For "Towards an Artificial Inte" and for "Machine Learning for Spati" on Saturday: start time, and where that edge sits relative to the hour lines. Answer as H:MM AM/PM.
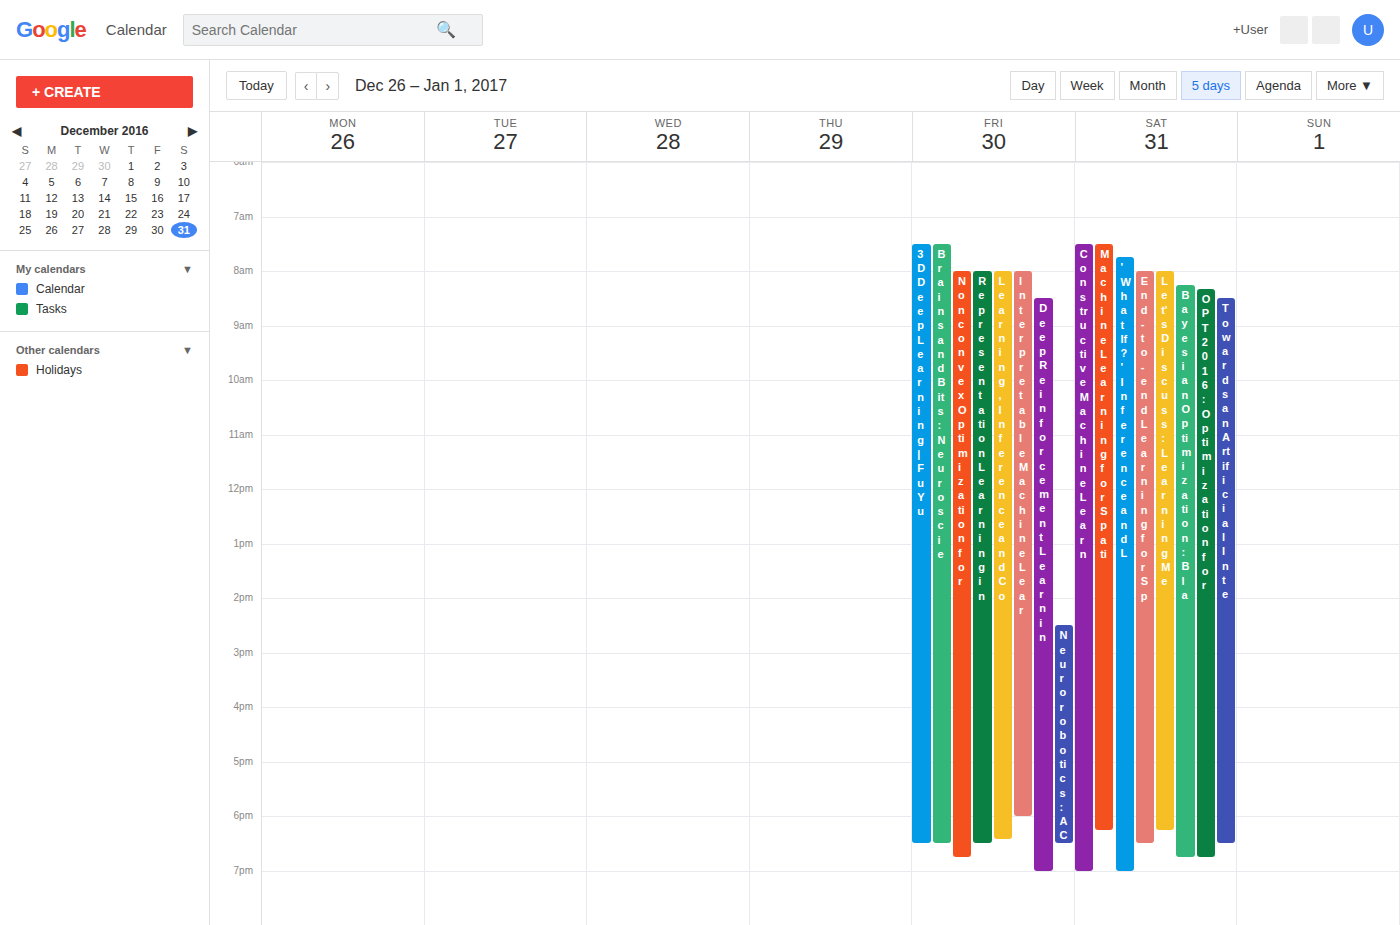
"Towards an Artificial Inte": 8:30 AM, halfway between the 8 AM and 9 AM lines. "Machine Learning for Spati": 7:30 AM, halfway between the 7 AM and 8 AM lines.